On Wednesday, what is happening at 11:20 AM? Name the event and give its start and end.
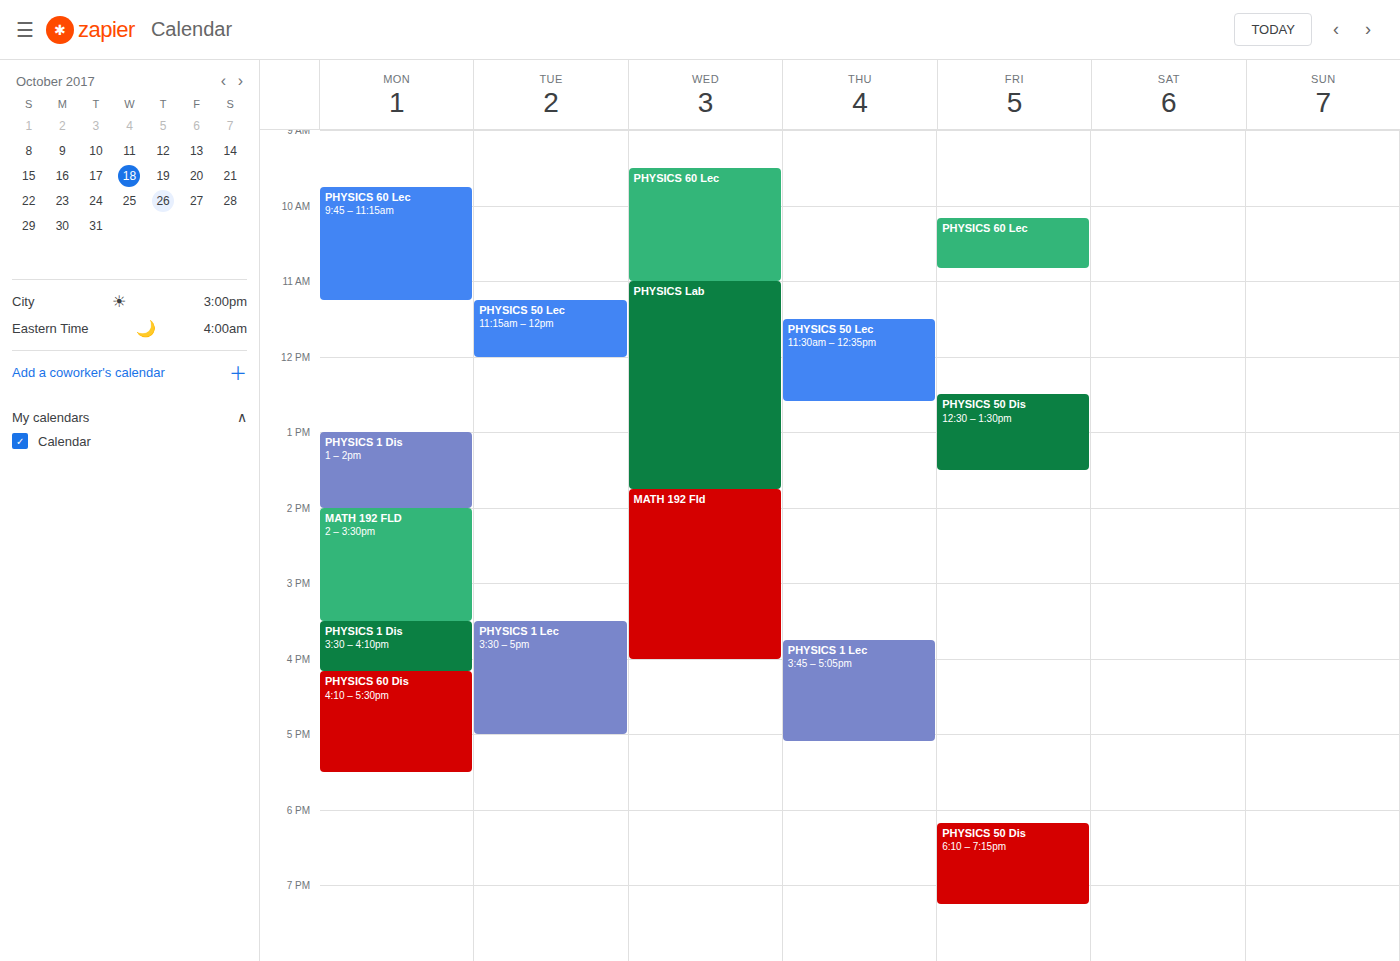
"PHYSICS Lab", 11:00 AM to 1:45 PM